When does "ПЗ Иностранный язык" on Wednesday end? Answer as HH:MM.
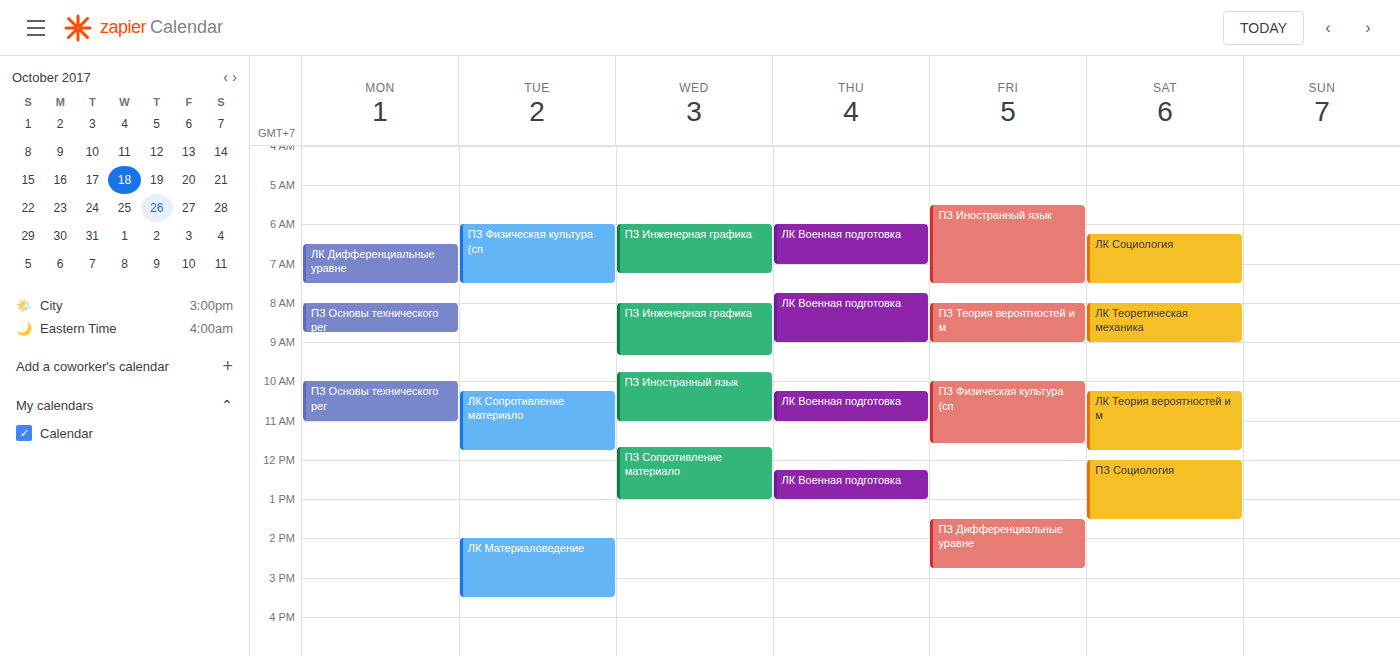
11:00